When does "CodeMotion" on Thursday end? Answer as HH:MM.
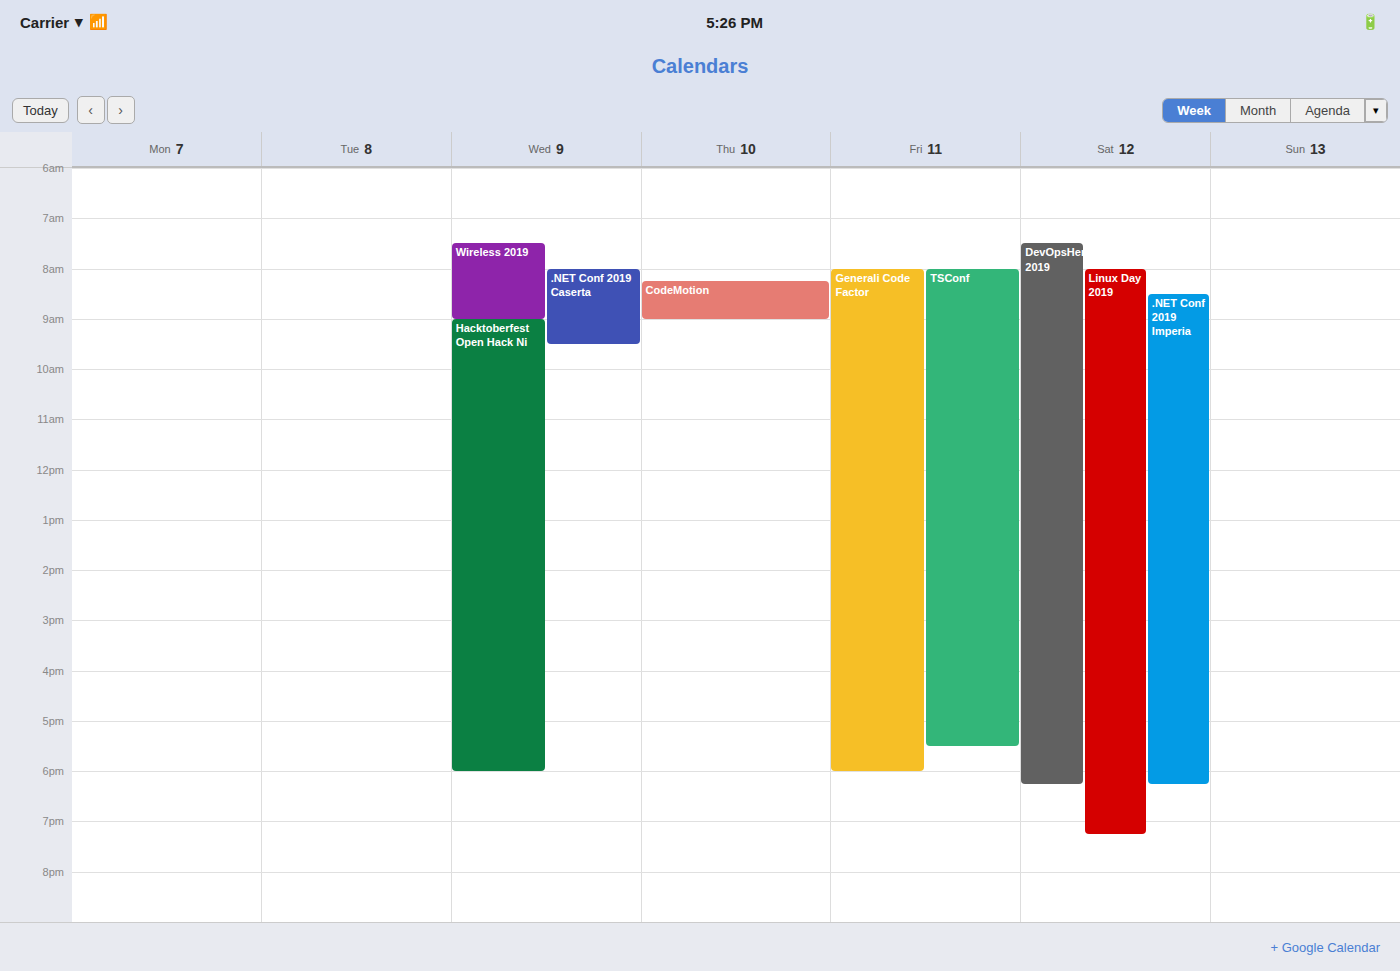
09:00